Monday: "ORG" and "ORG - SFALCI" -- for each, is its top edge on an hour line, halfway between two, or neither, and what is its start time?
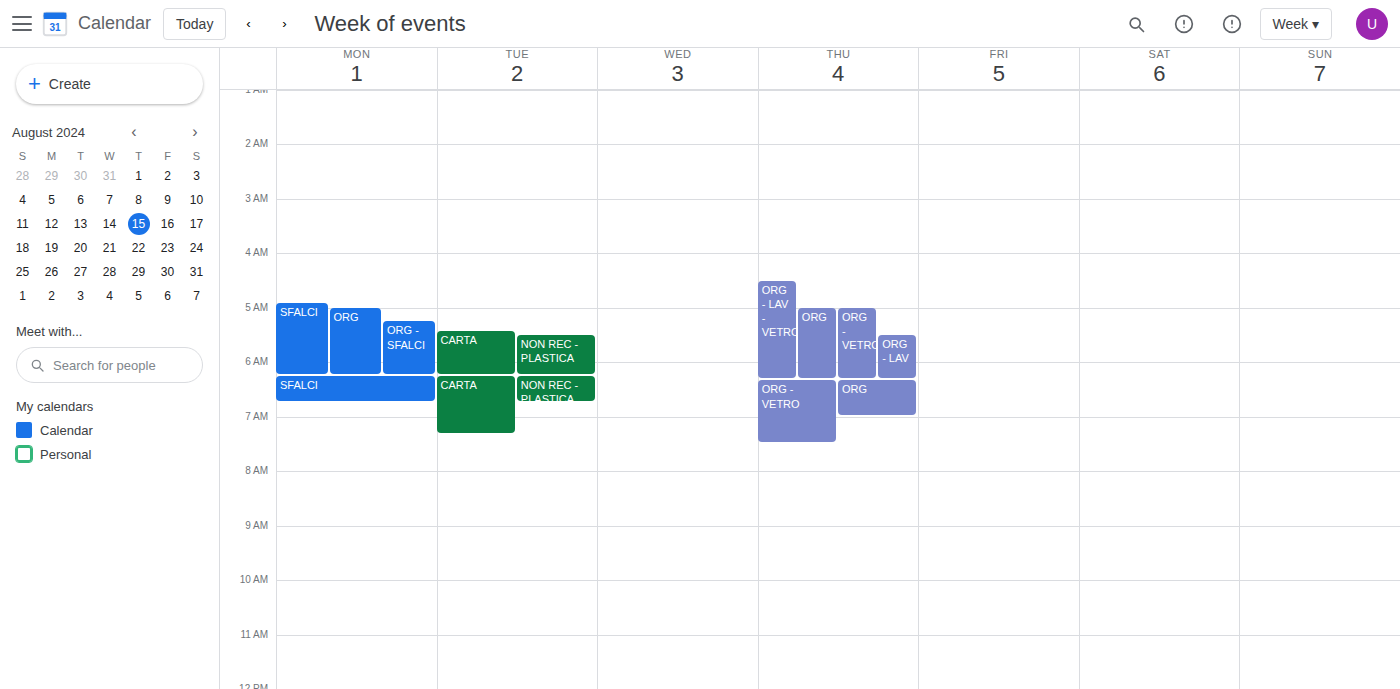
"ORG": 5:00 AM, exactly on the 5 AM line. "ORG - SFALCI": 5:15 AM, neither: a quarter of the way from the 5 AM line to the 6 AM line.